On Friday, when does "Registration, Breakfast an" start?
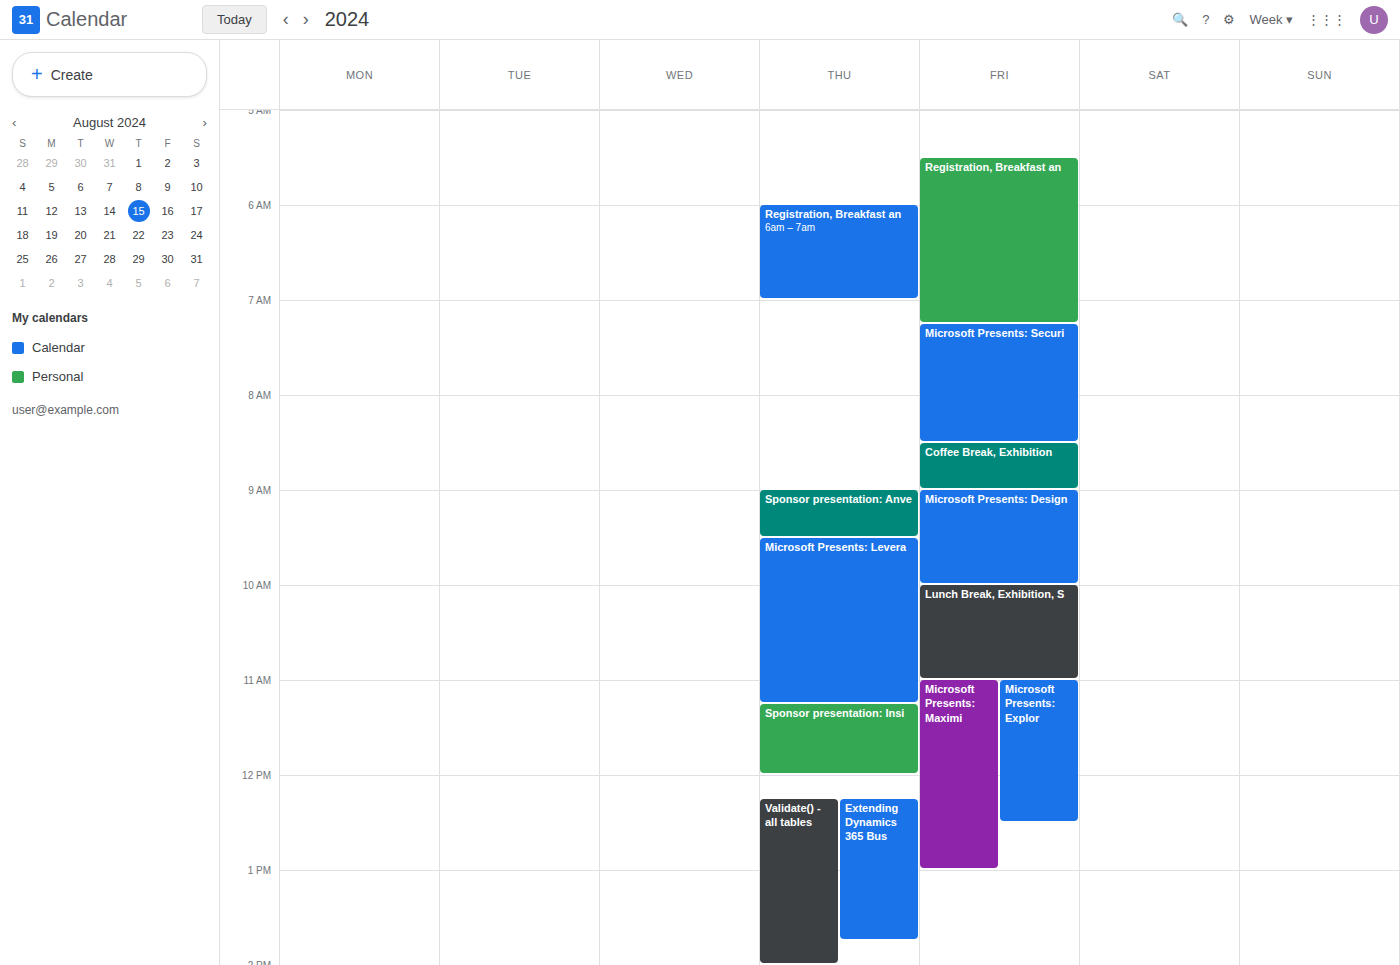
5:30 AM